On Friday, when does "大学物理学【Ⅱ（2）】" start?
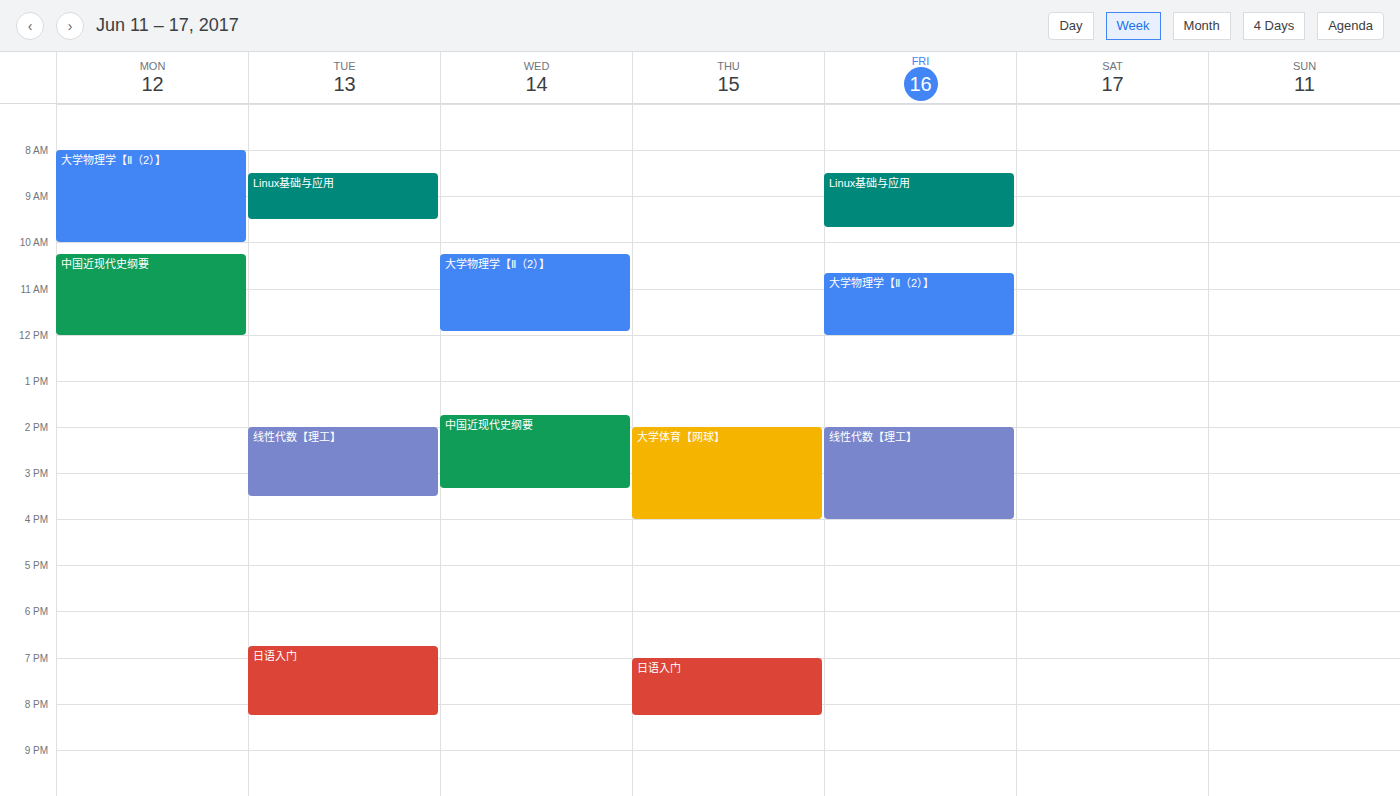
10:40 AM